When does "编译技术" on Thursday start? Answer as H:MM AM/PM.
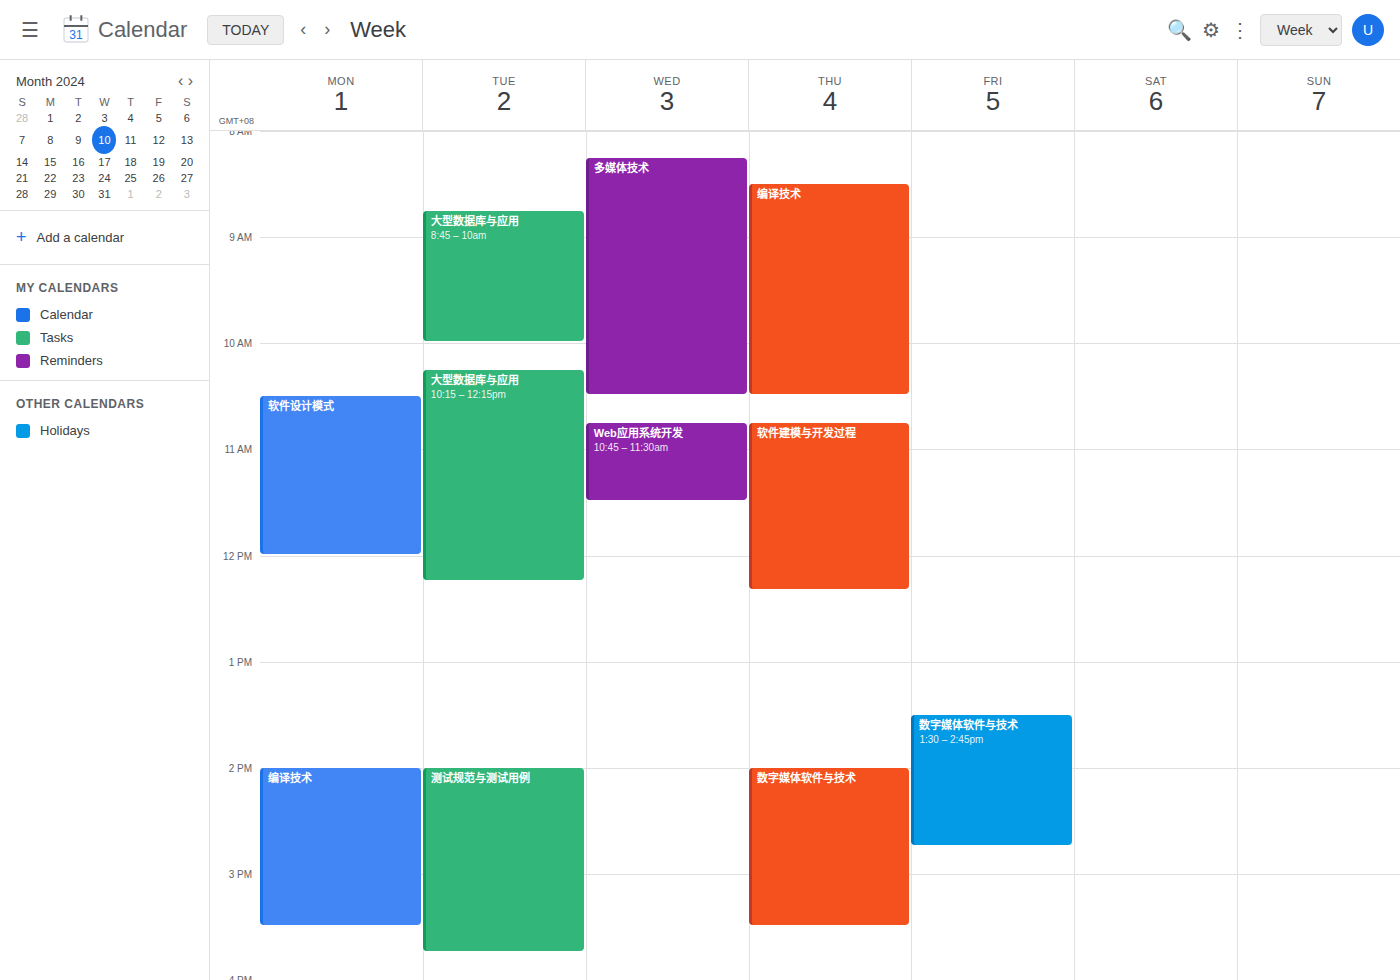
8:30 AM